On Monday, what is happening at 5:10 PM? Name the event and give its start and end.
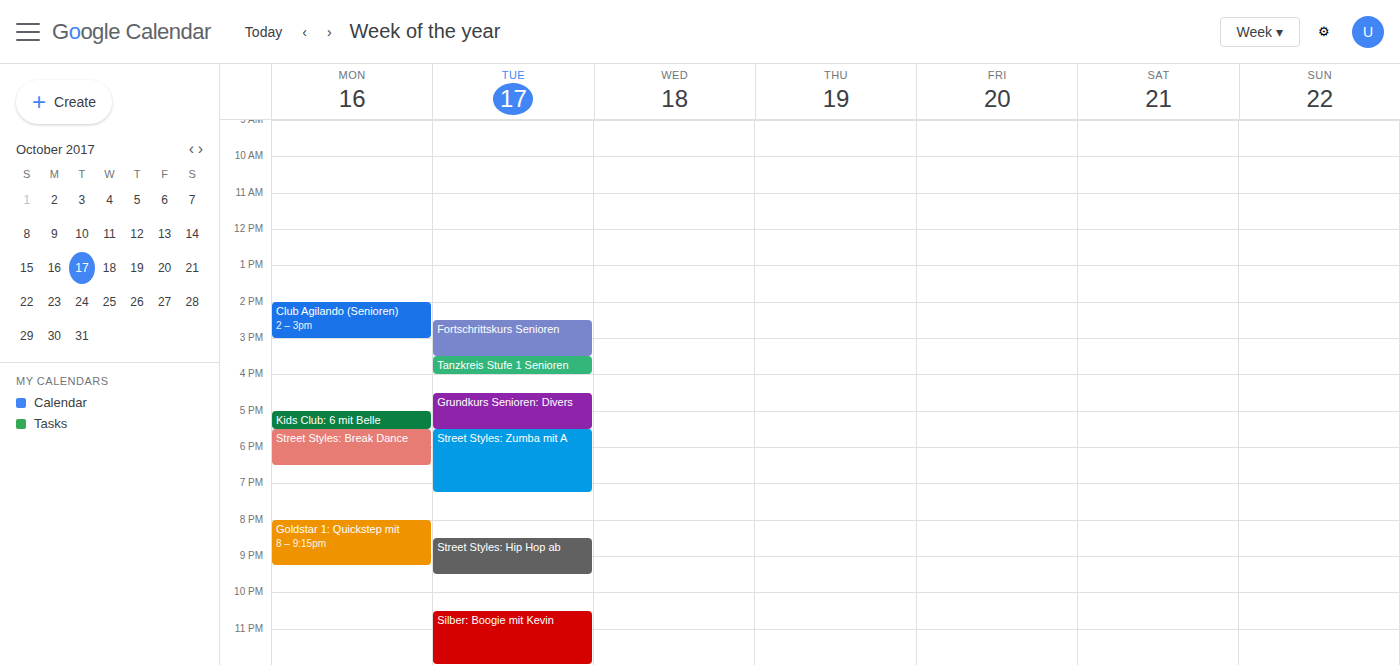
"Kids Club: 6 mit Belle", 5:00 PM to 5:30 PM